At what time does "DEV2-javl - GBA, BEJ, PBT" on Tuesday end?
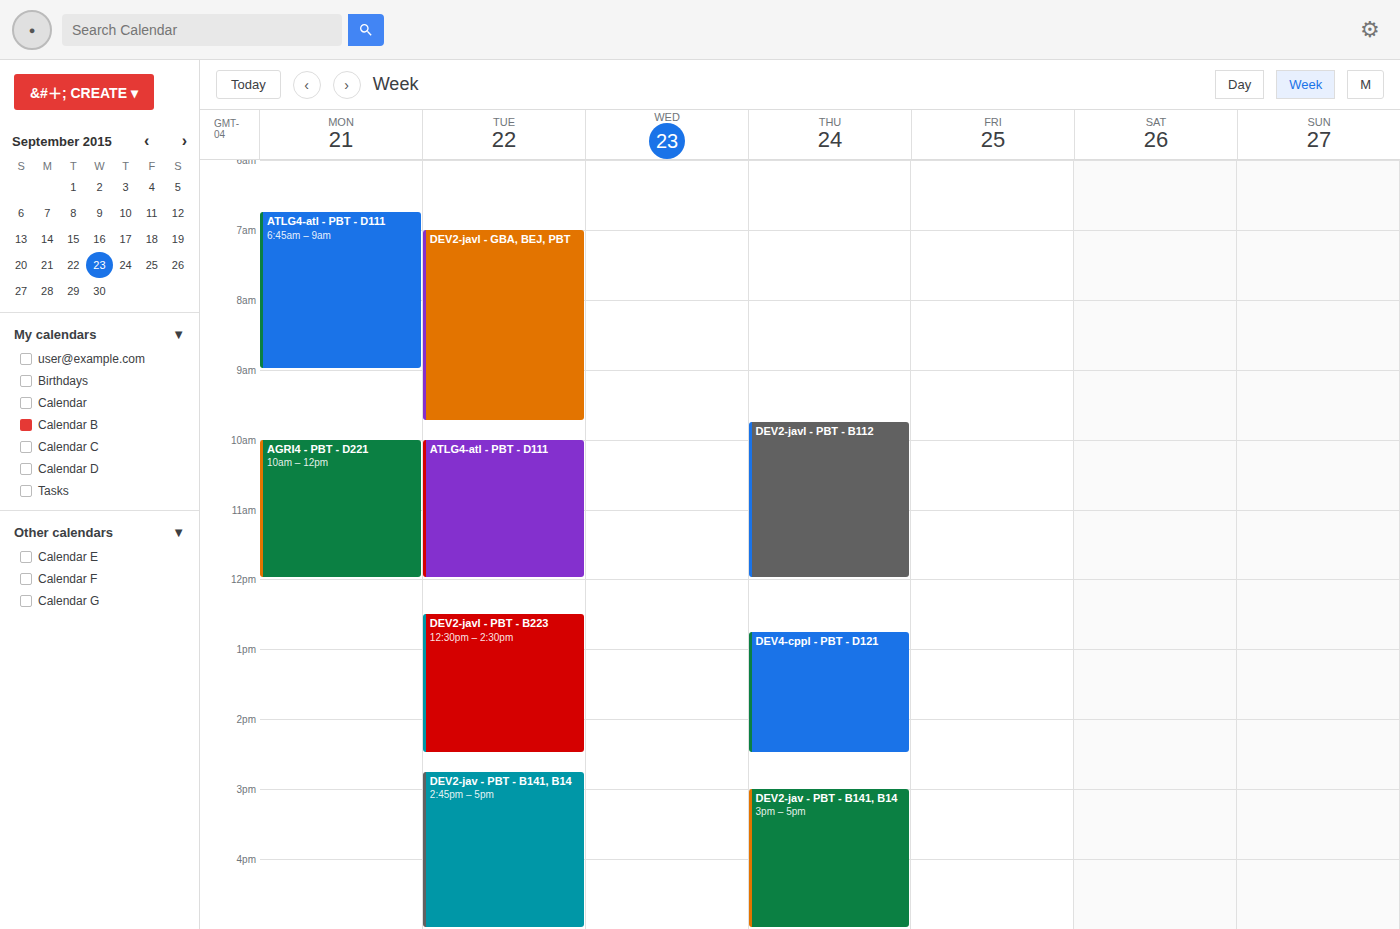
9:45 AM